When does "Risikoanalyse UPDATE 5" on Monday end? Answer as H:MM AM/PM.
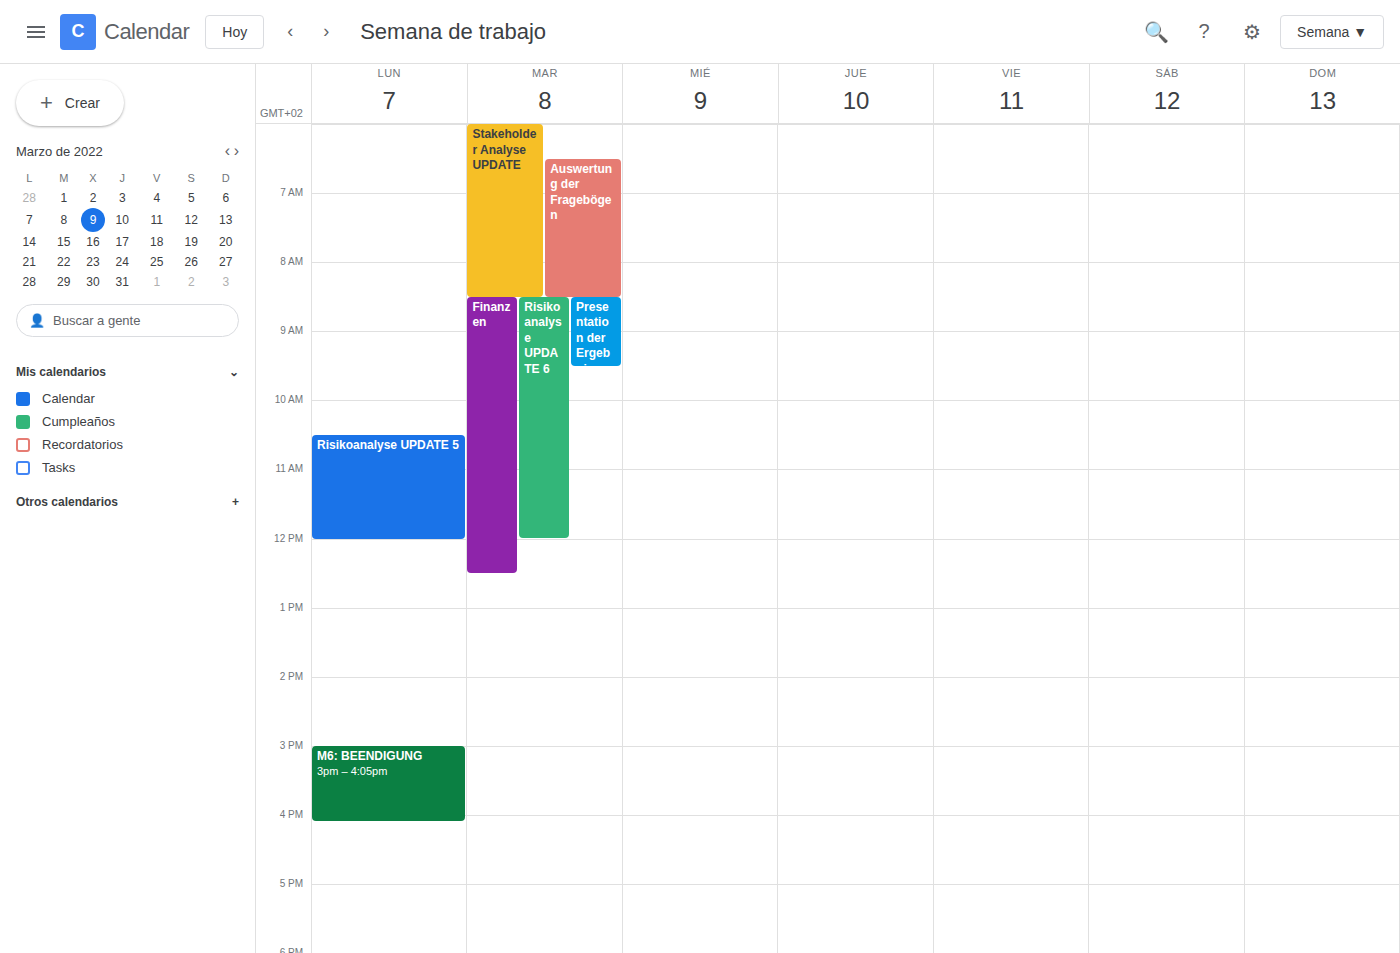
12:00 PM